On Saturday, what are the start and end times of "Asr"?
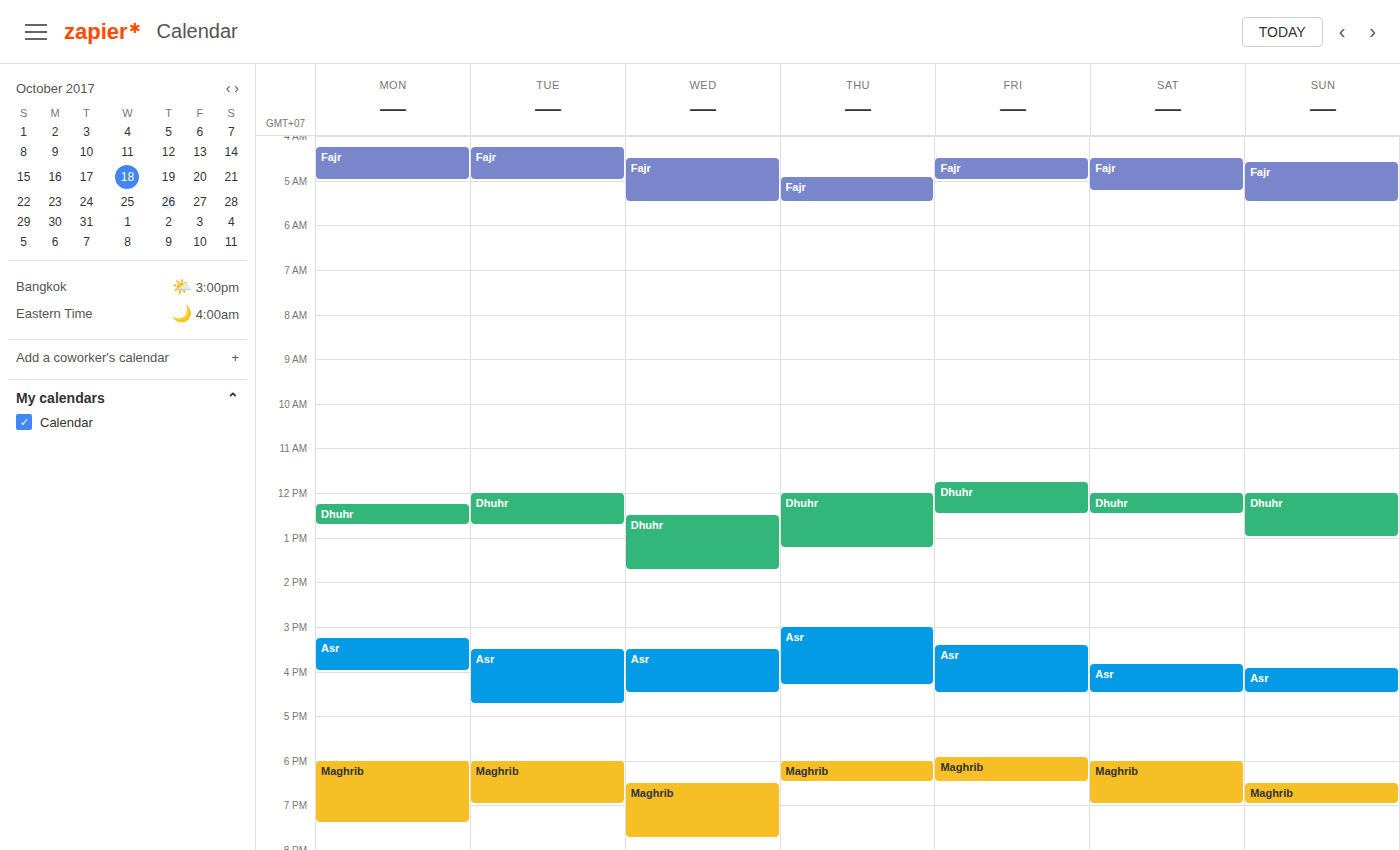
3:50 PM to 4:30 PM